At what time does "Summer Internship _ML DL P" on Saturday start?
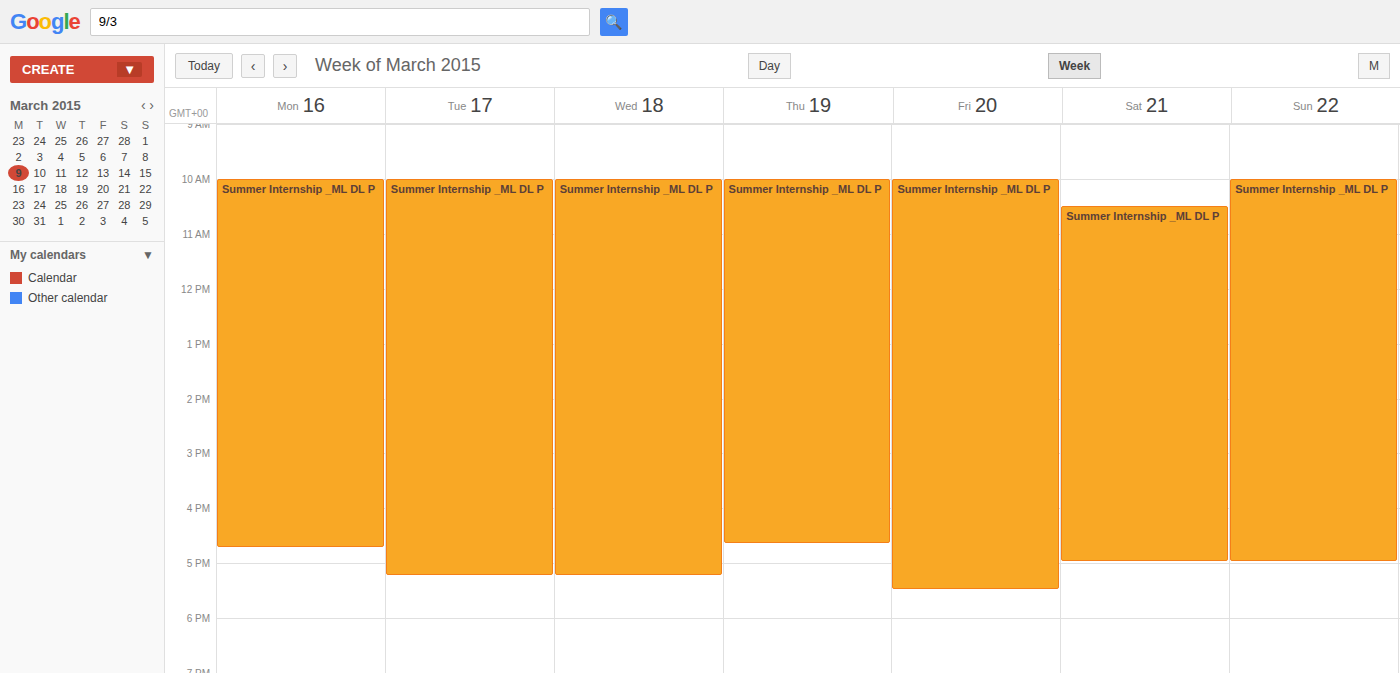
10:30 AM